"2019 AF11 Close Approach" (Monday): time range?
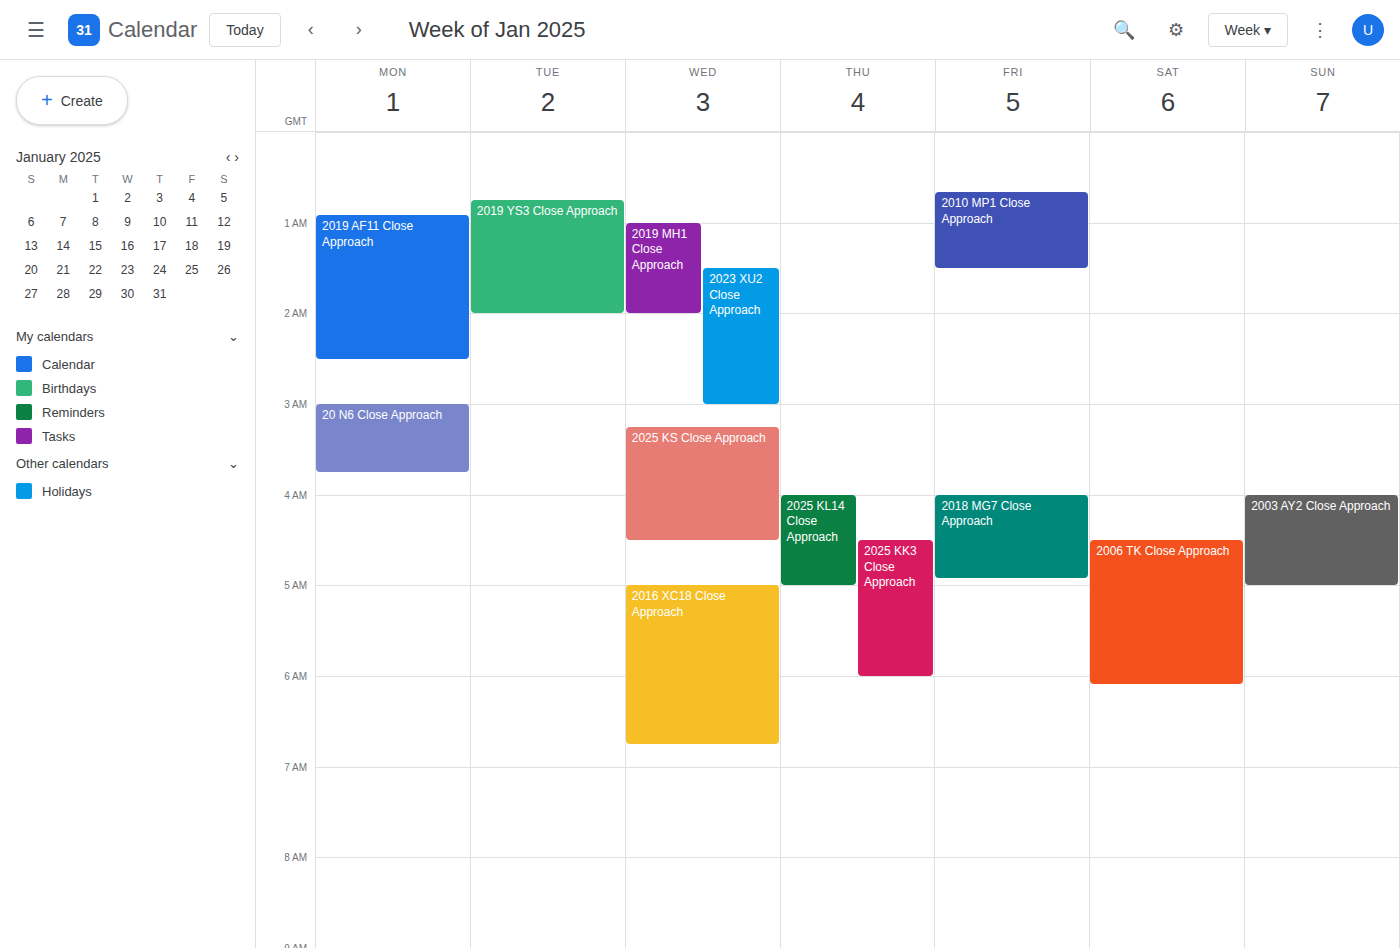
00:55 to 02:30